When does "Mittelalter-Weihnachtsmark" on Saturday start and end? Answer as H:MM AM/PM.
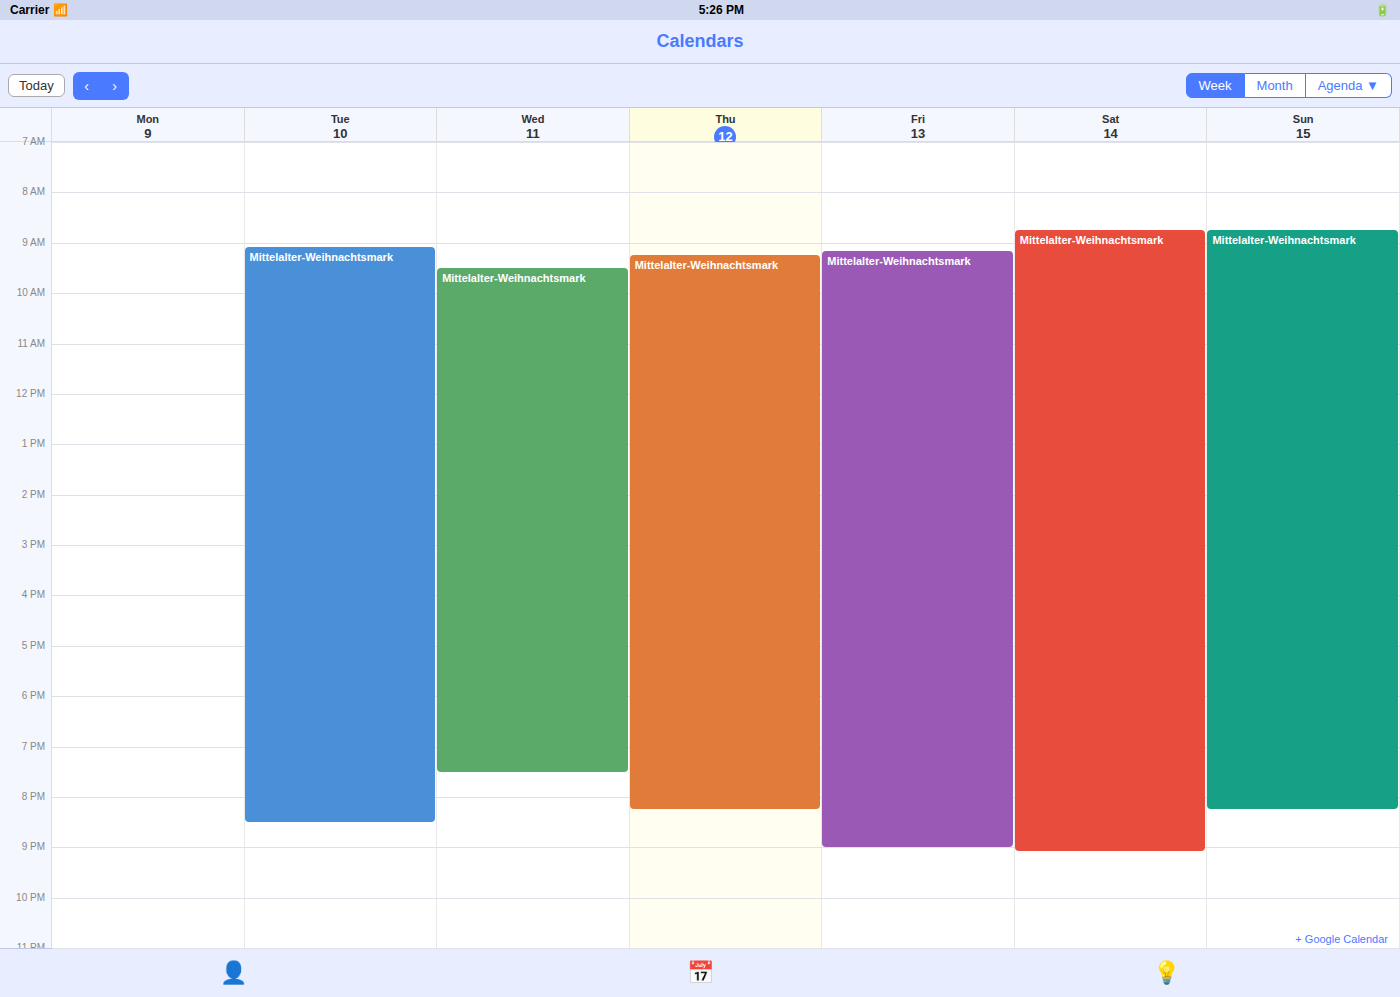
8:45 AM to 9:05 PM